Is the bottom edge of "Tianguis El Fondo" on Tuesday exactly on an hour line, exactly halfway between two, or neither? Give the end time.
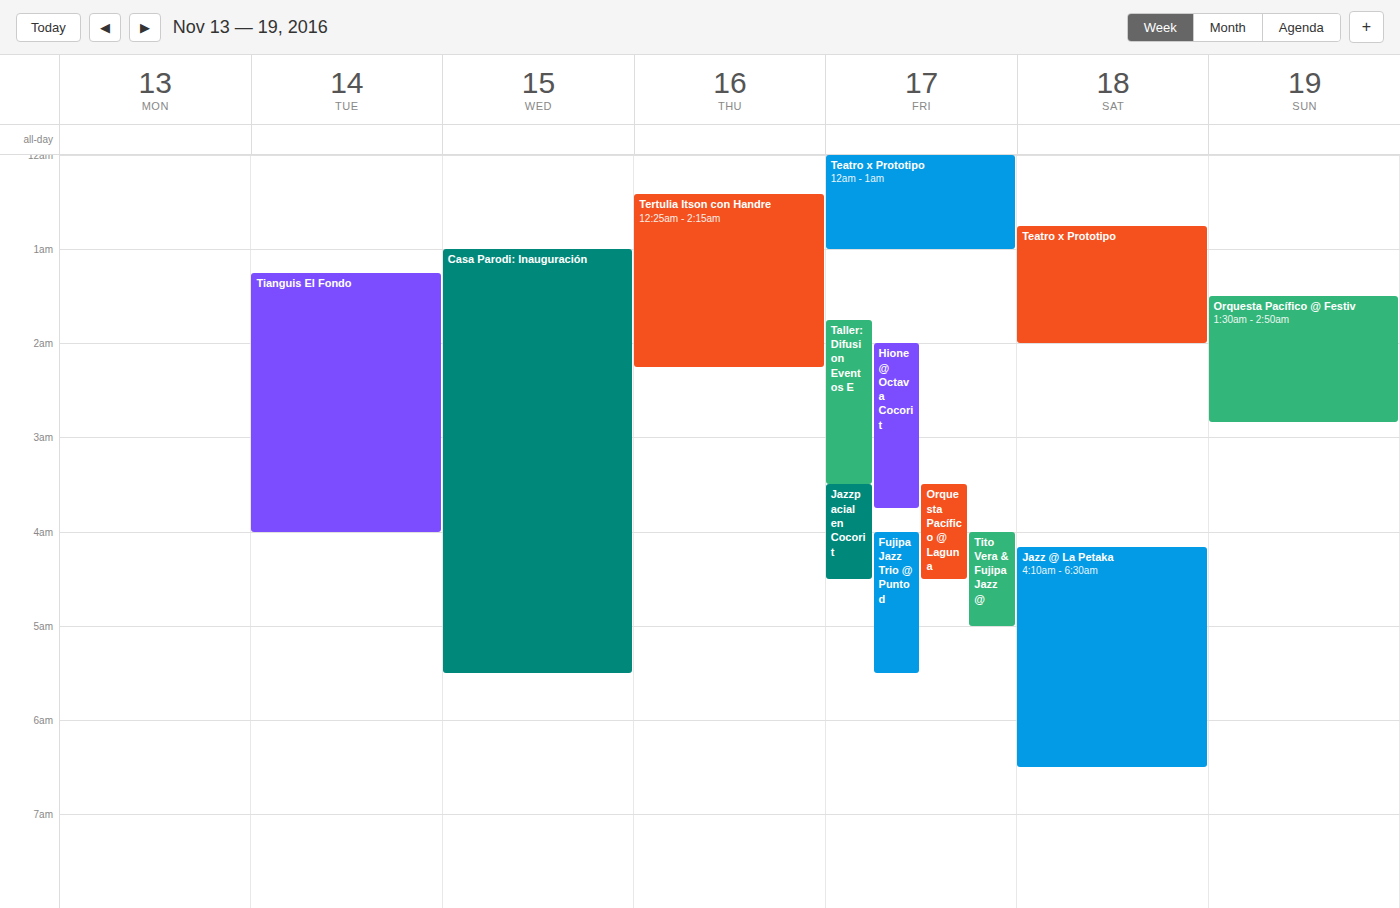
04:00 -- exactly on the 04:00 line.